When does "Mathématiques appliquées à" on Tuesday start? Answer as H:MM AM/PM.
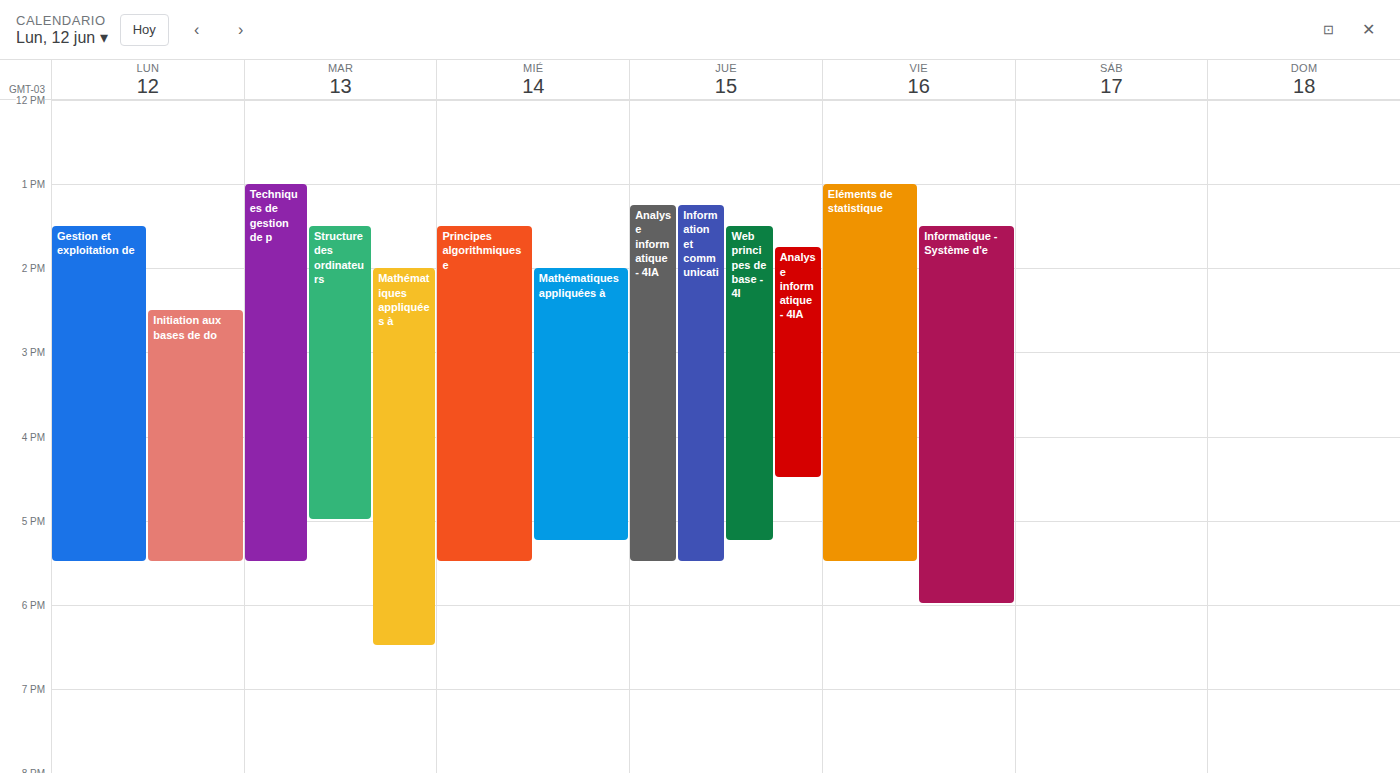
2:00 PM